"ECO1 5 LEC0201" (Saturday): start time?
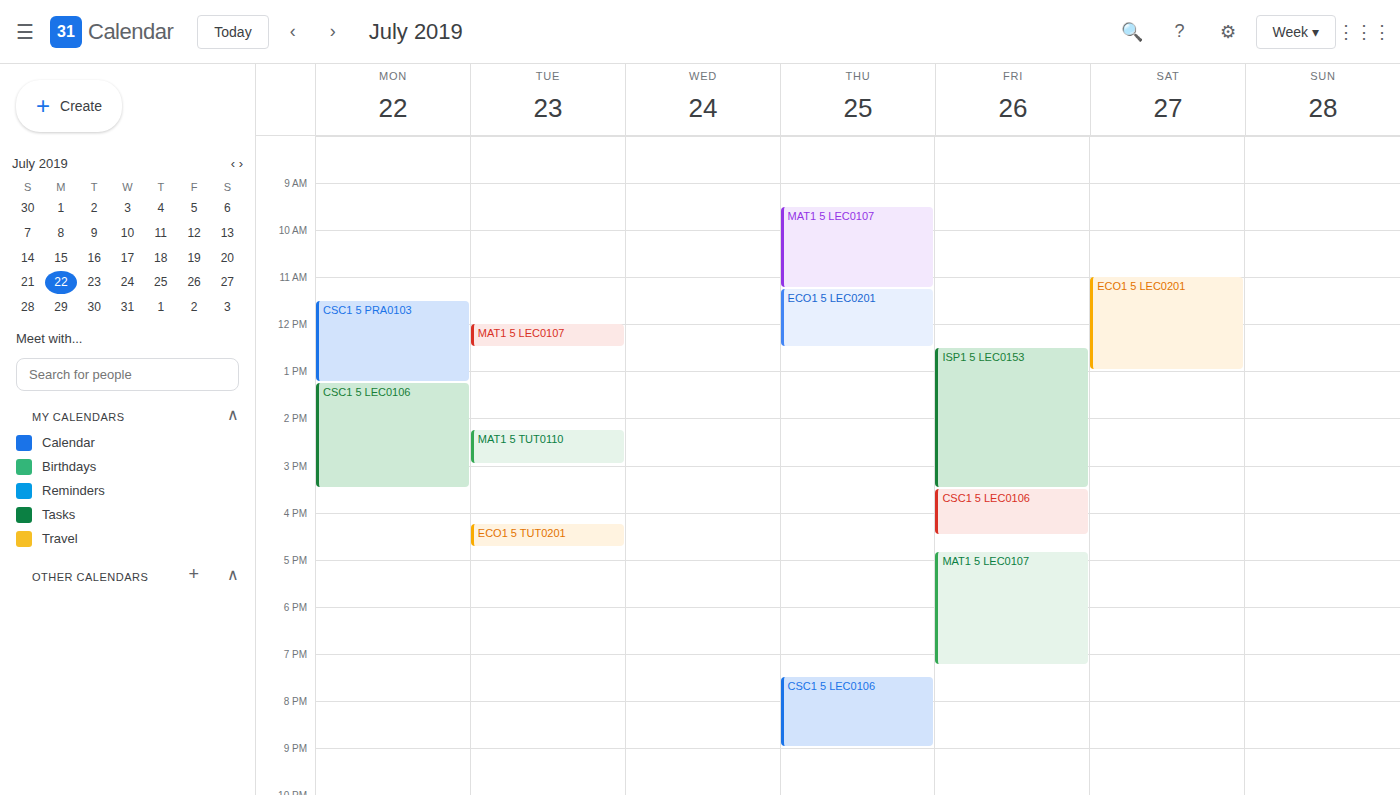
11:00